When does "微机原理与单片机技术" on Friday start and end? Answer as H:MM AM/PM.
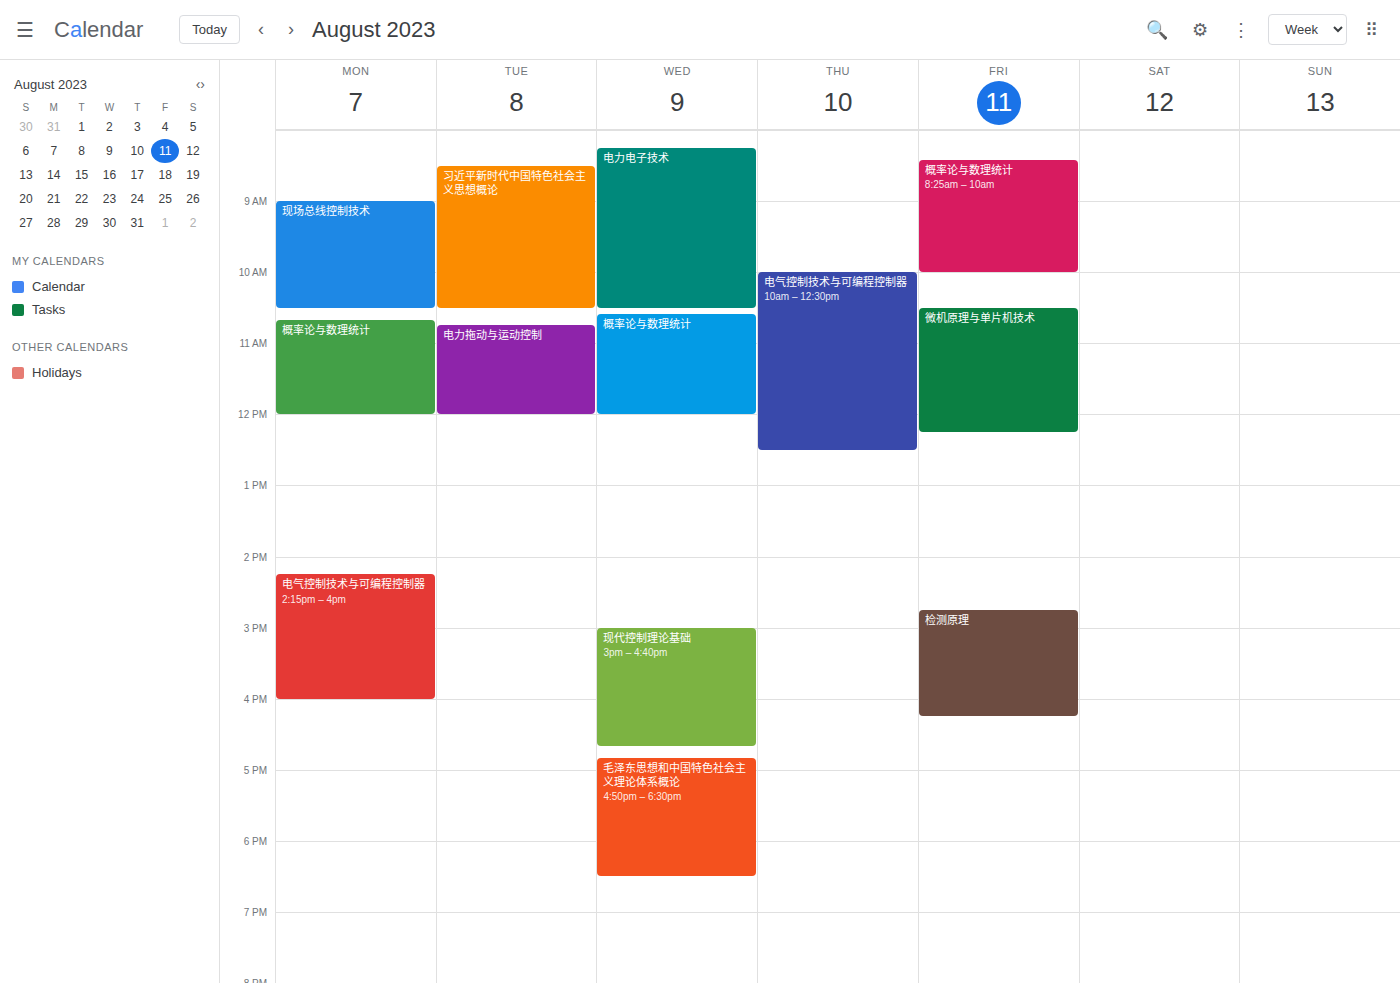
10:30 AM to 12:15 PM